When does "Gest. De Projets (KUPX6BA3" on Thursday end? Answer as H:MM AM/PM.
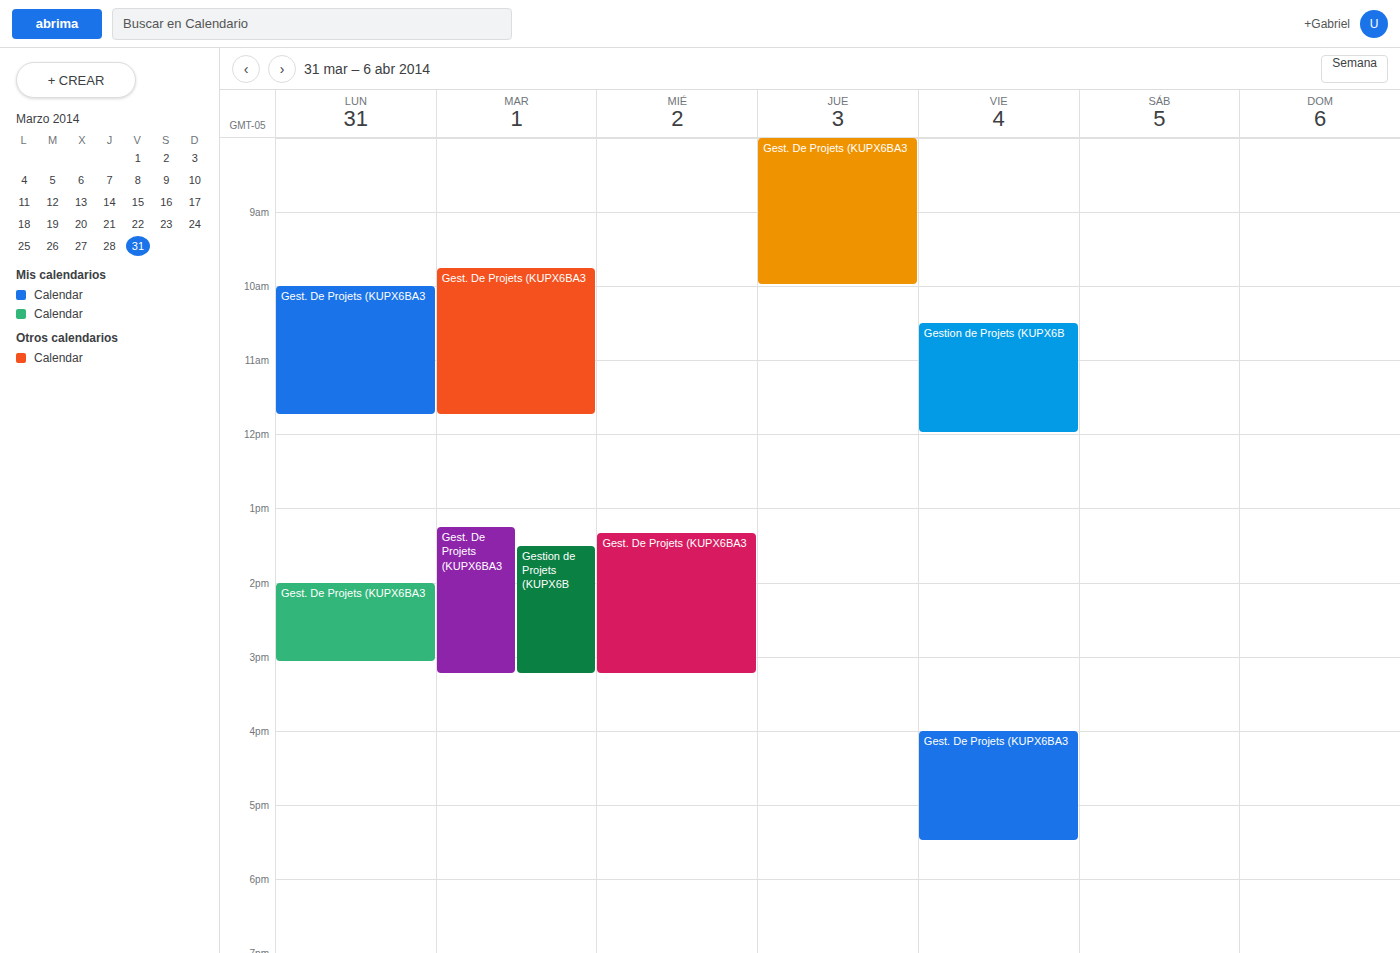
10:00 AM